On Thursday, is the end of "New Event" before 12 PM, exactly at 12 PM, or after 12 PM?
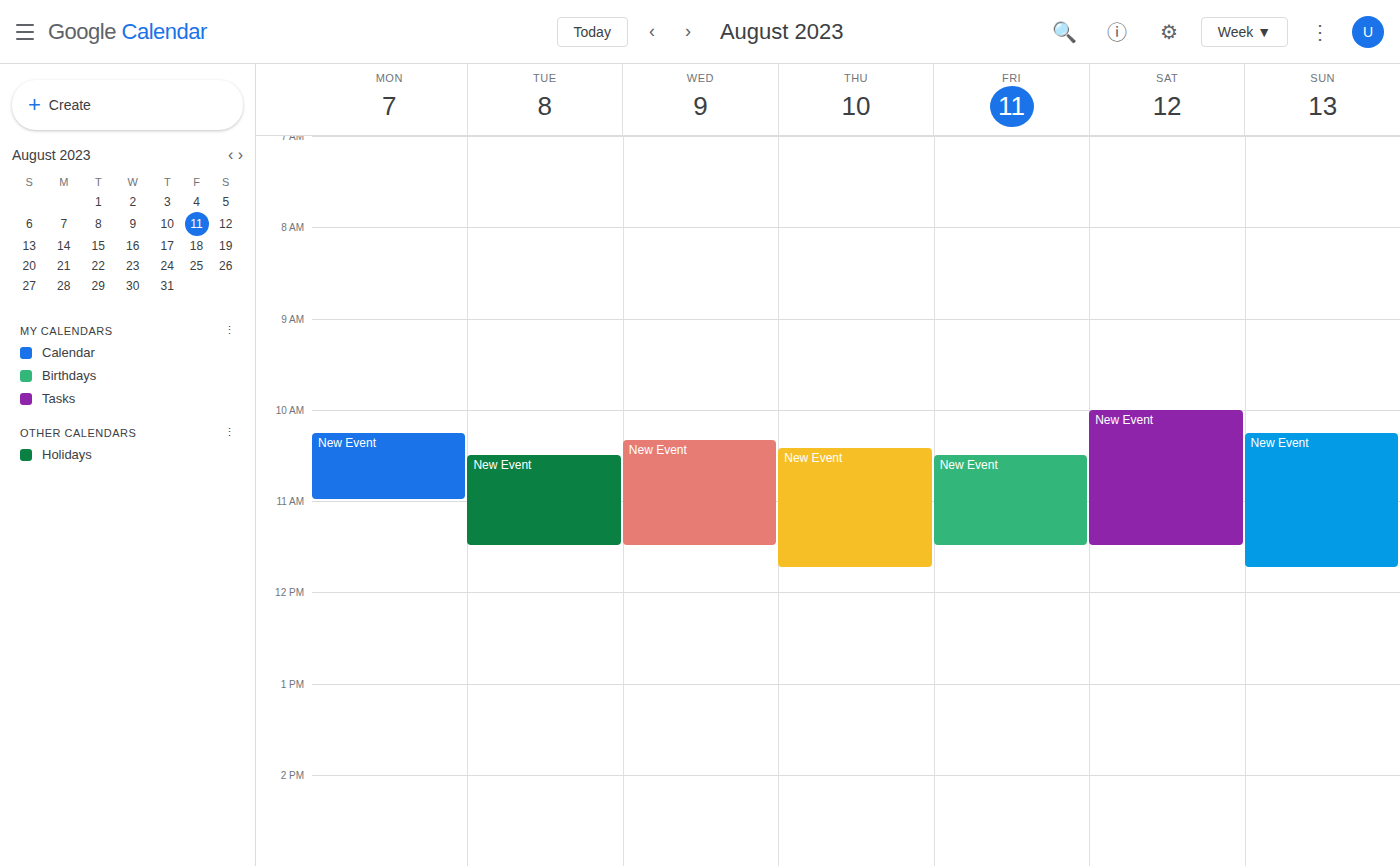
11:45 AM -- before 12 PM, 15 minutes above the 12 PM line.